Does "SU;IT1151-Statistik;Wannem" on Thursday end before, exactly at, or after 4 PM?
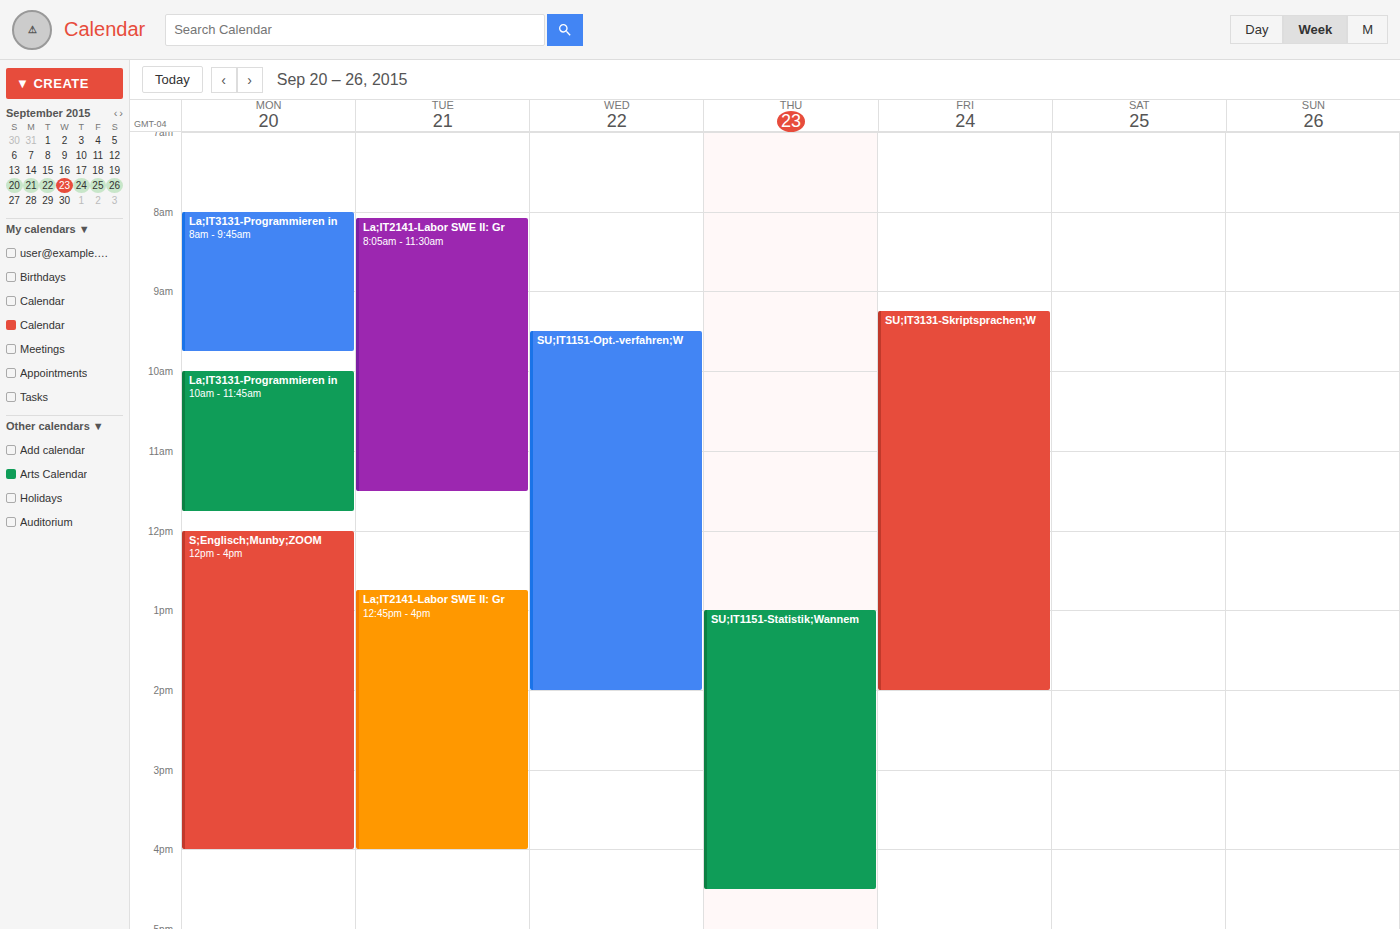
4:30 PM -- after 4 PM, 30 minutes below the 4 PM line.